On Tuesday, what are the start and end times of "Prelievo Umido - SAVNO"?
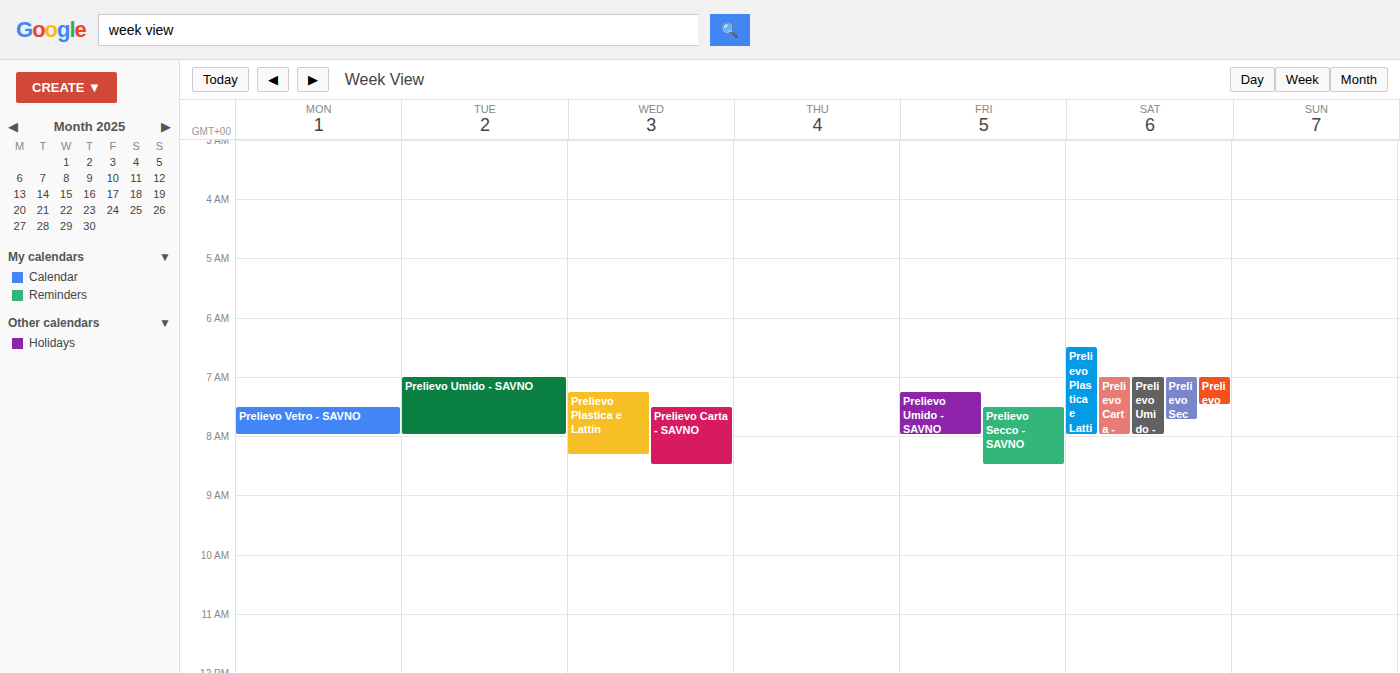
7:00 AM to 8:00 AM